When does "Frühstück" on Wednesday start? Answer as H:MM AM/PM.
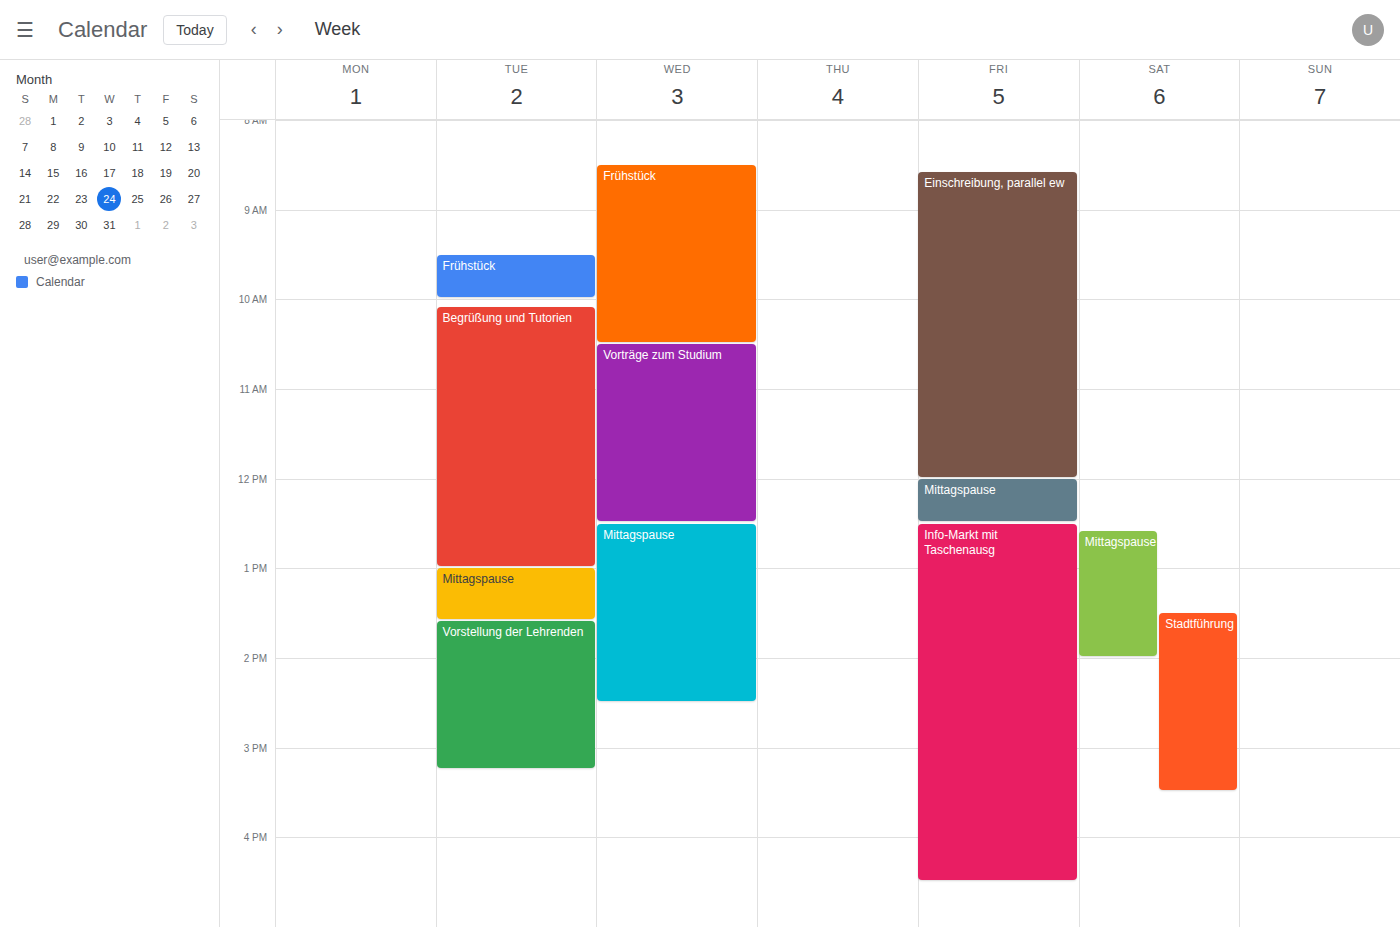
8:30 AM